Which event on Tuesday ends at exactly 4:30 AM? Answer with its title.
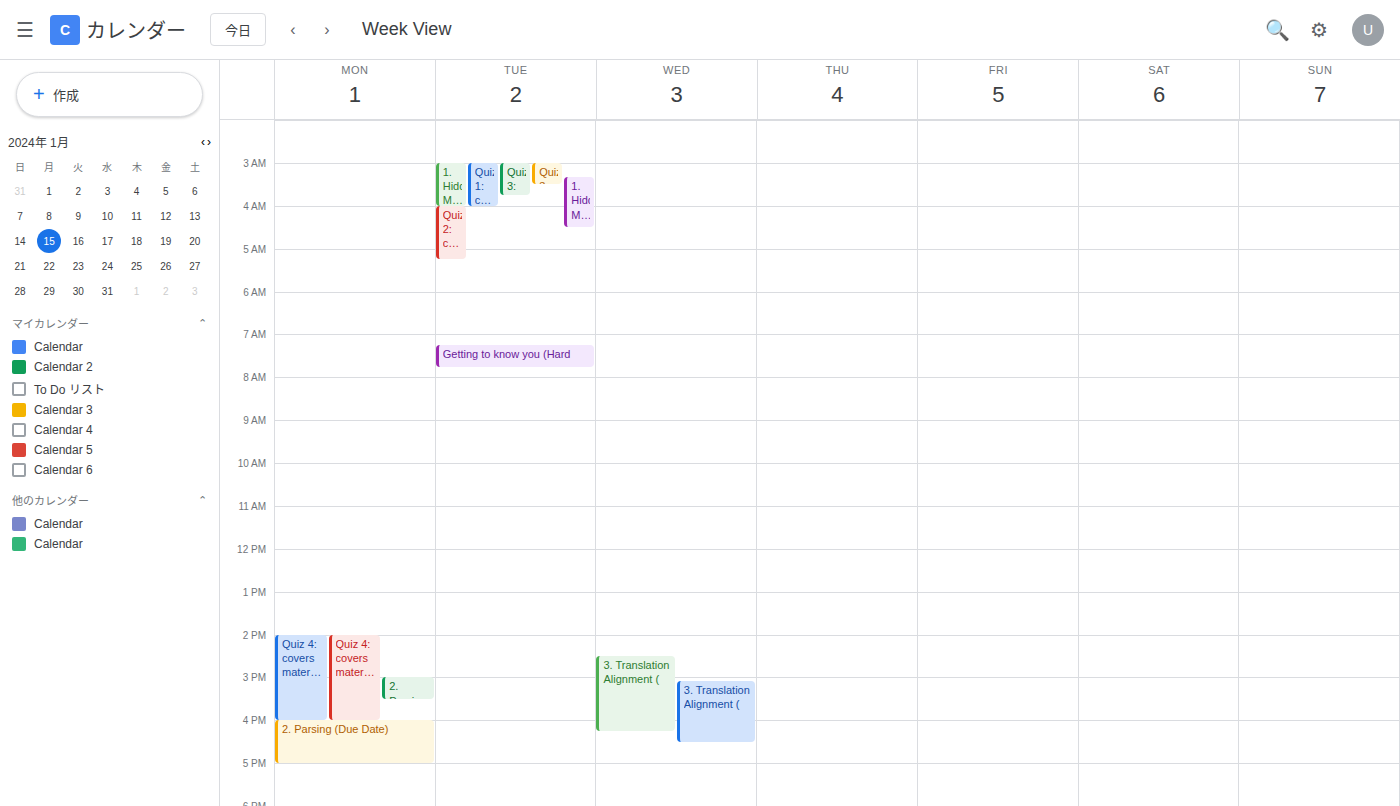
"1. Hidden Markov Models (D"